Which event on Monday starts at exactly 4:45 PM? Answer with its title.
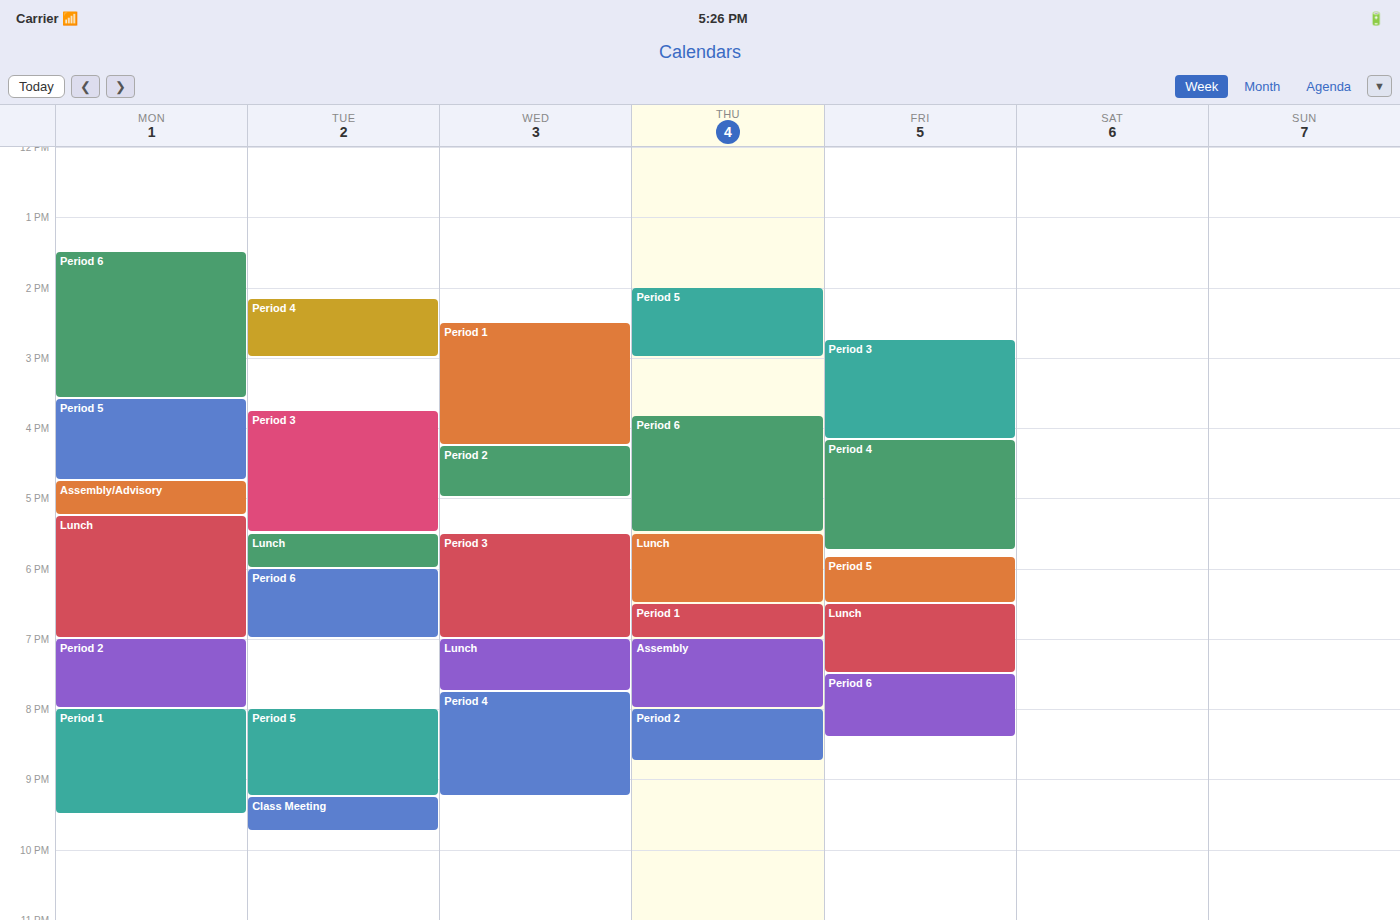
"Assembly/Advisory"